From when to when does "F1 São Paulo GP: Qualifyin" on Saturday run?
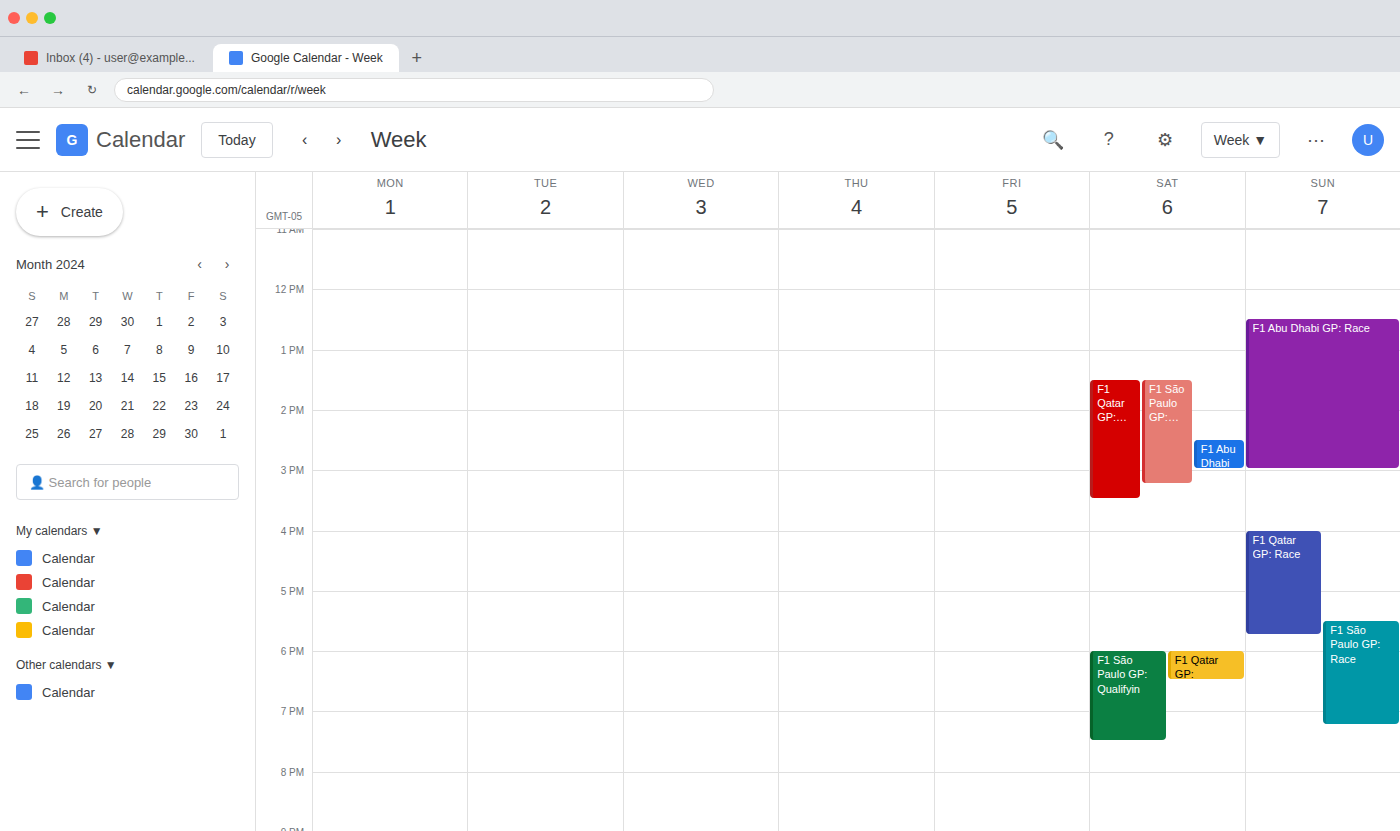
6:00 PM to 7:30 PM